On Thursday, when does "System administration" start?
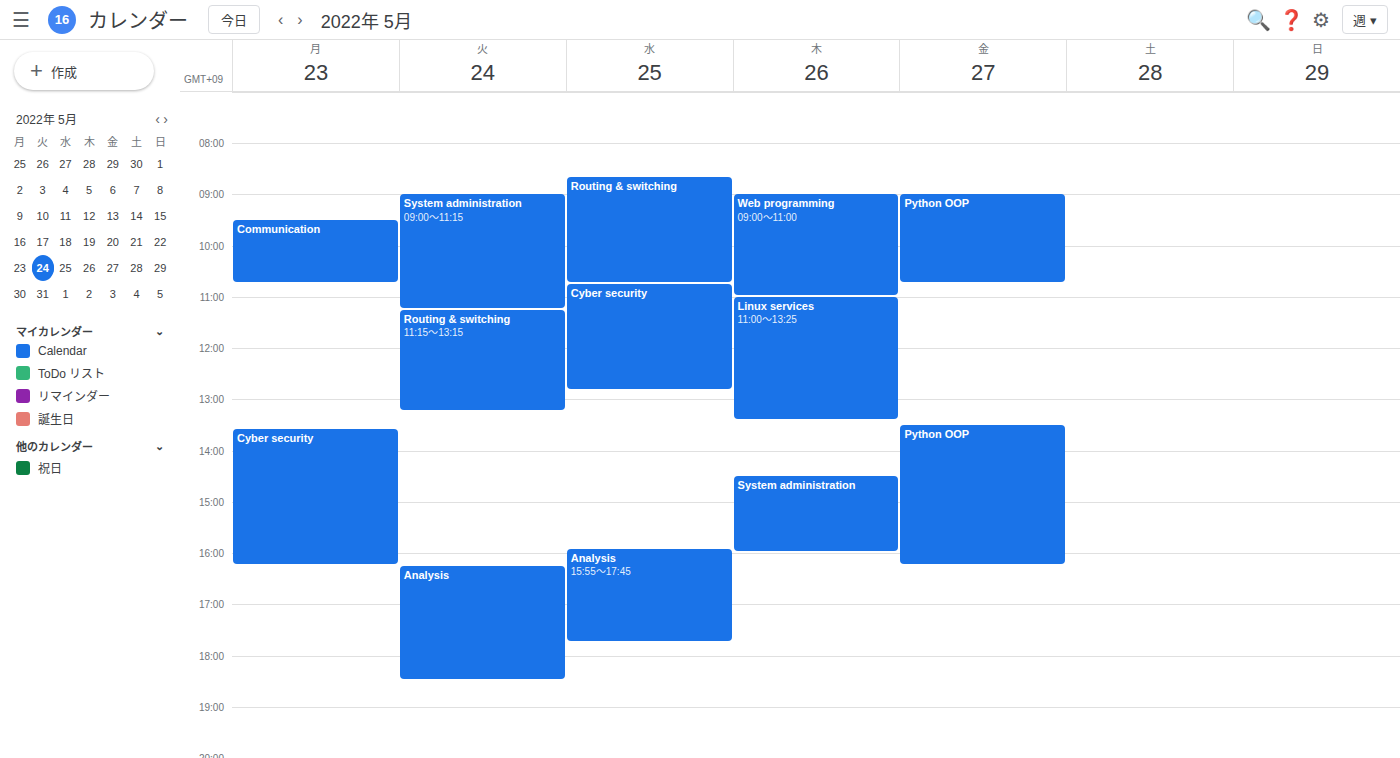
2:30 PM